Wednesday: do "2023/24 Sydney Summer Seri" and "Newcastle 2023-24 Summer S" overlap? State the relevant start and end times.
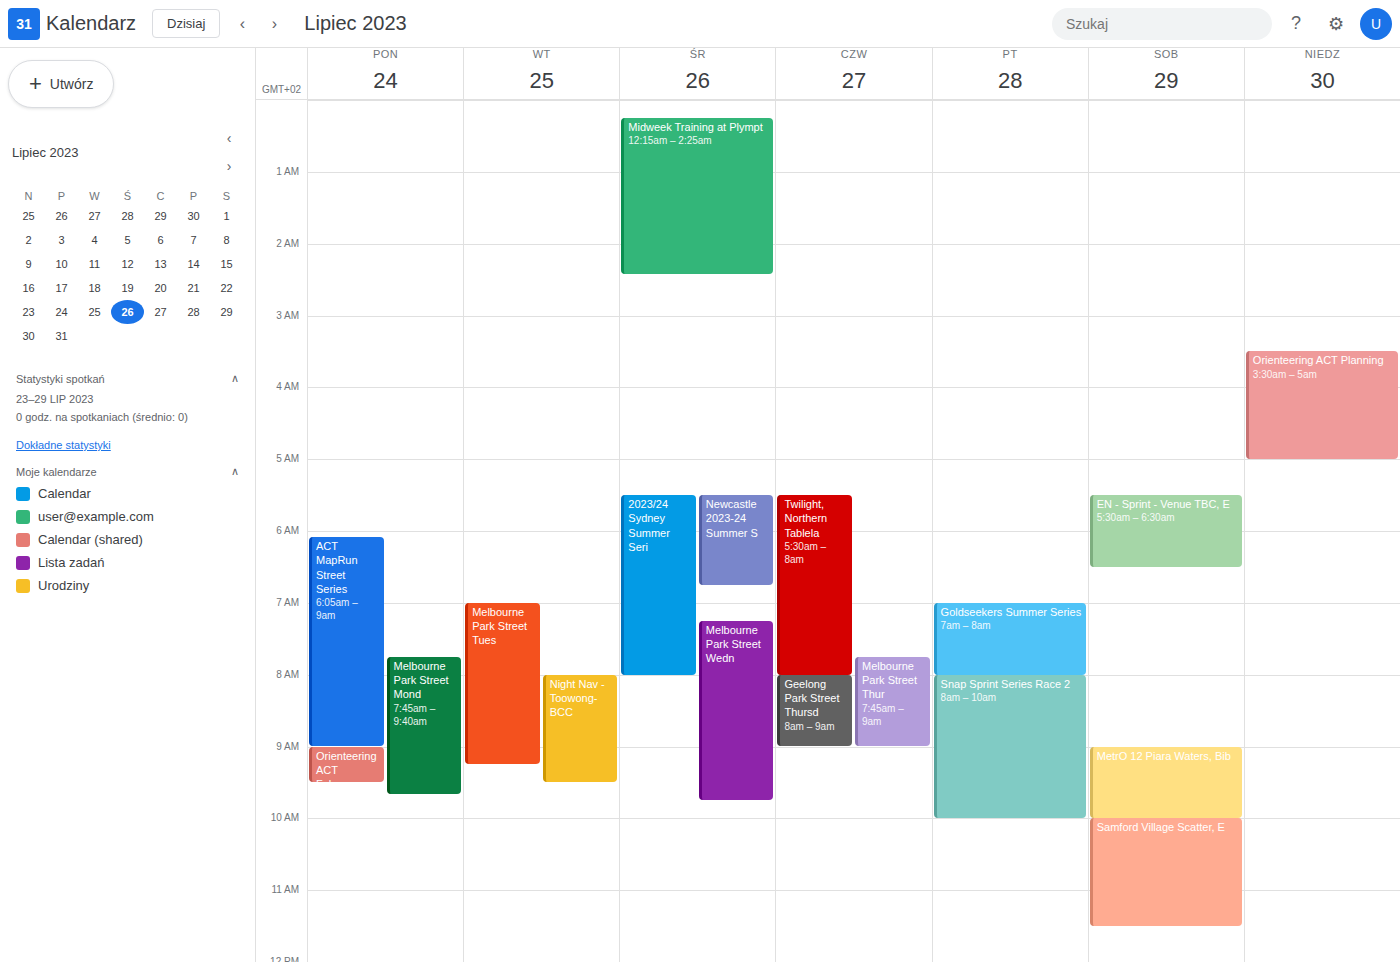
"2023/24 Sydney Summer Seri" starts at 05:30, before "Newcastle 2023-24 Summer S" ends at 06:45 -- they overlap.